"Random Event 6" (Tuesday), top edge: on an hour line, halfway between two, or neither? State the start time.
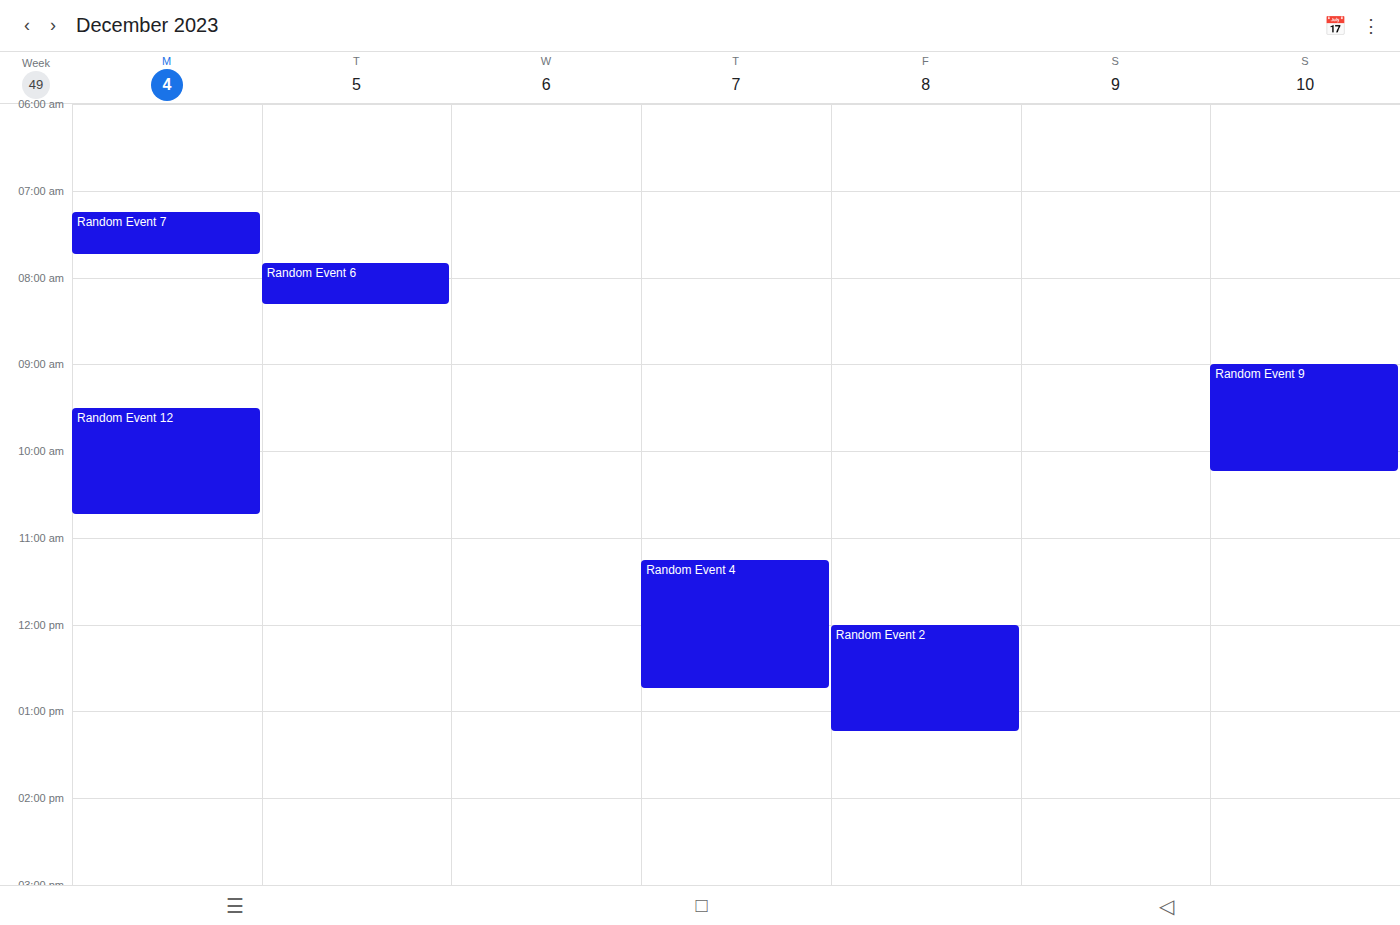
7:50 AM -- neither: 50 minutes below the 7 AM line and 10 minutes above the 8 AM line.